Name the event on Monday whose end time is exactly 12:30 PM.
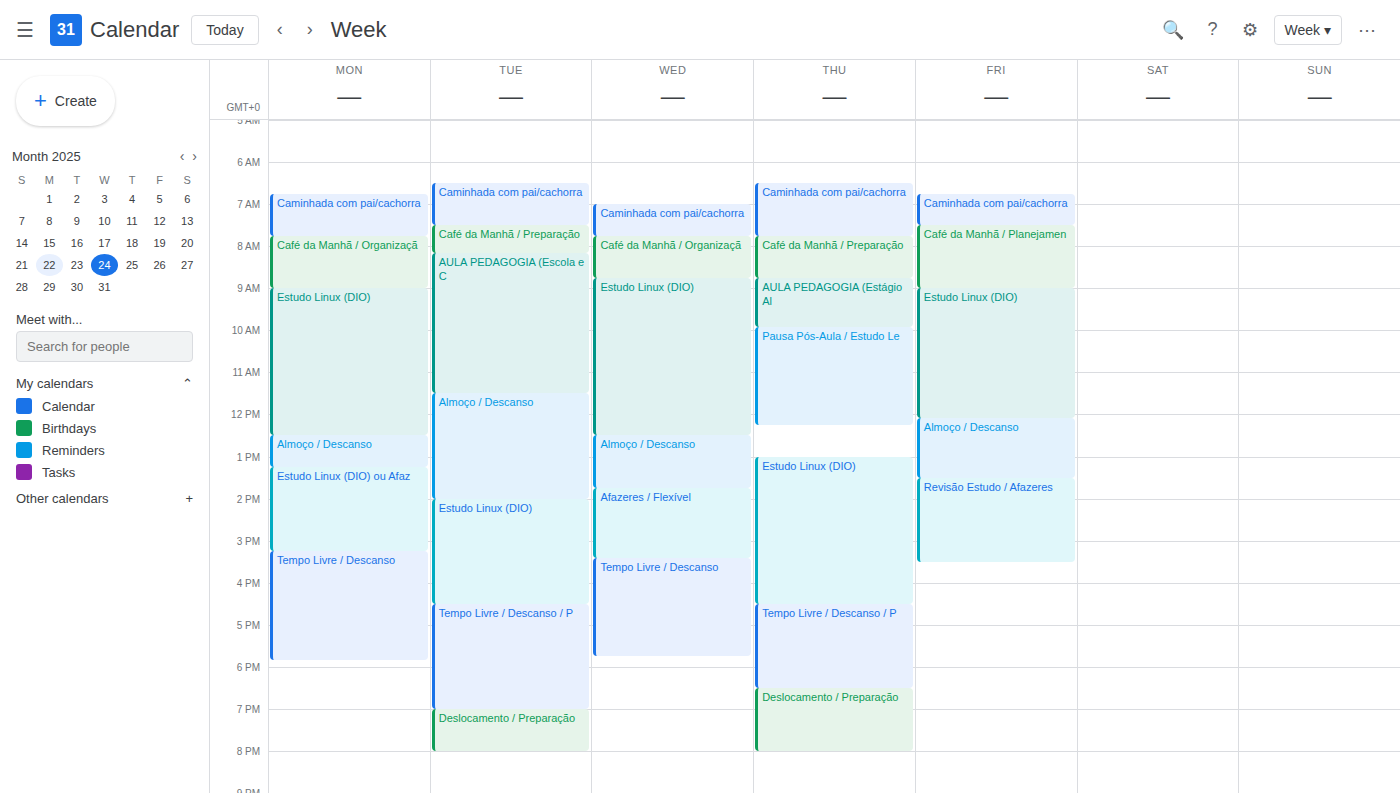
"Estudo Linux (DIO)"